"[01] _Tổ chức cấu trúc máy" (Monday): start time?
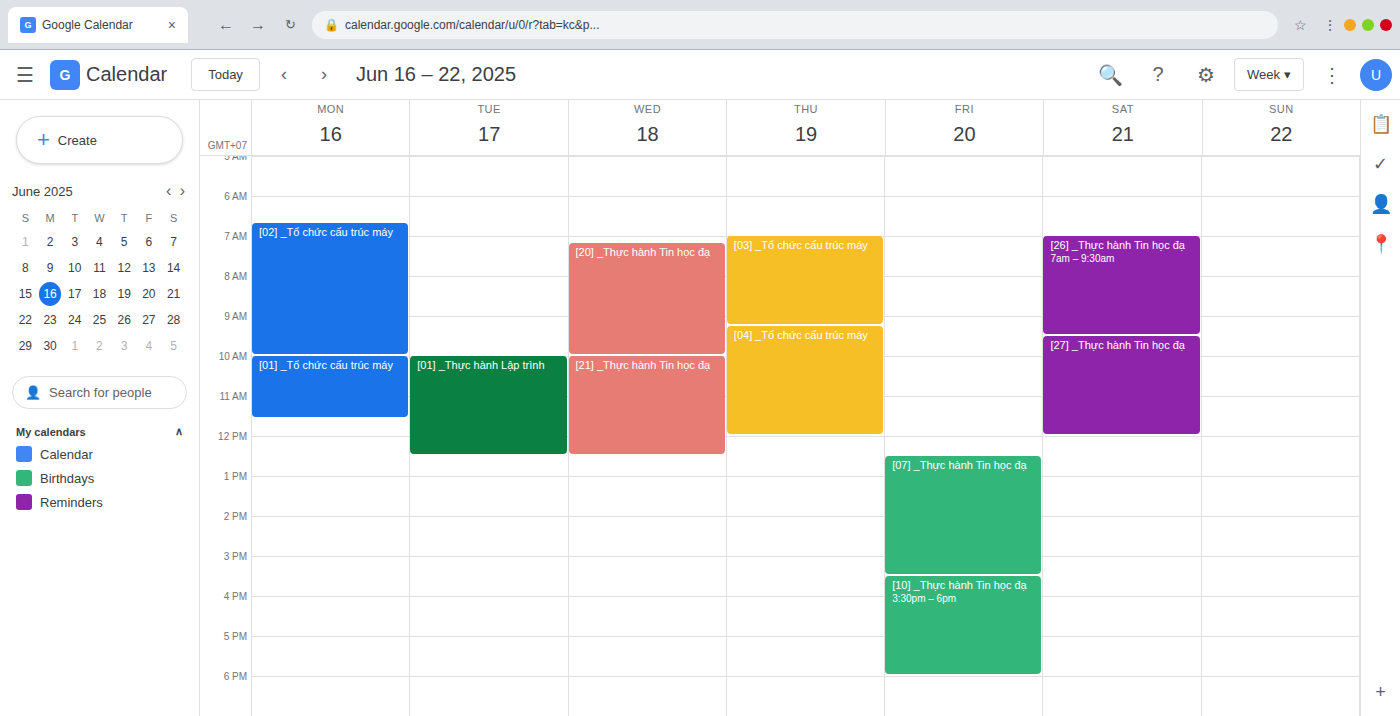
10:00 AM